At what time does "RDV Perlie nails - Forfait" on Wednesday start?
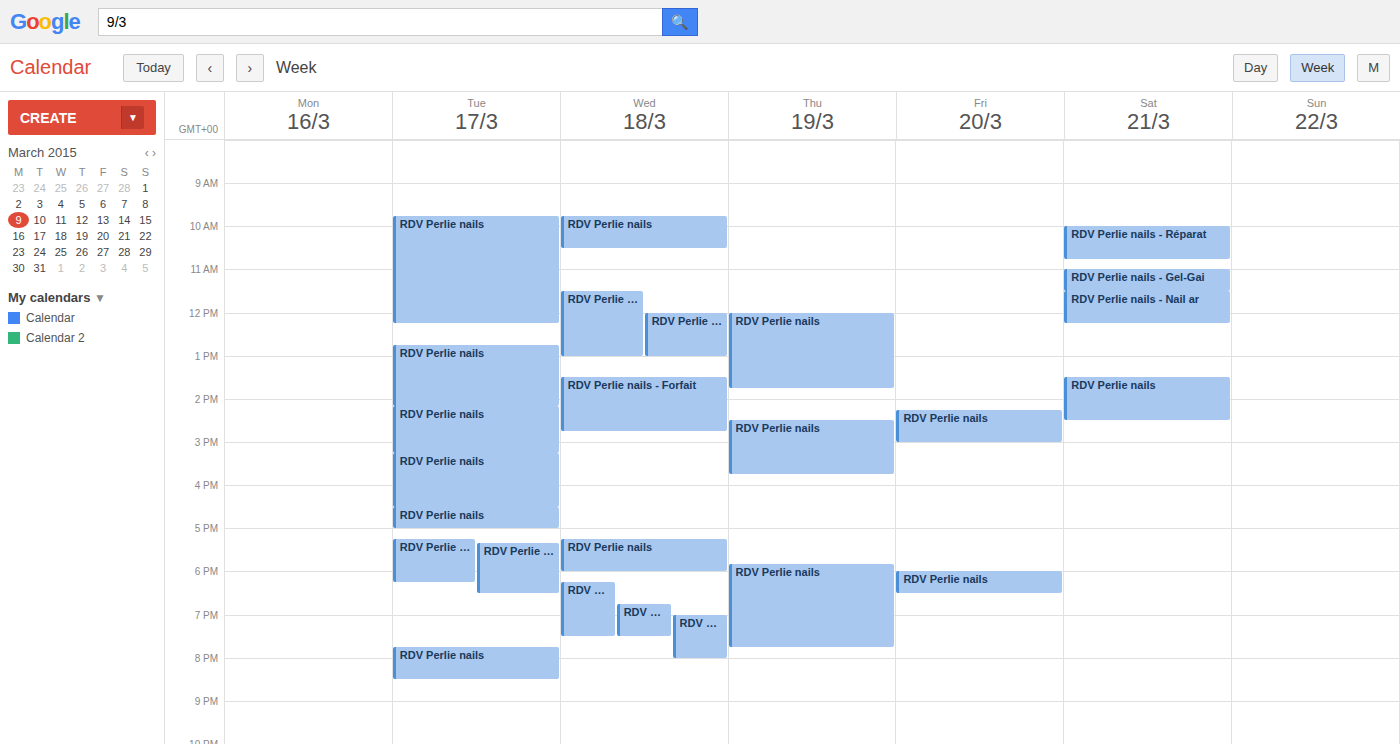
1:30 PM